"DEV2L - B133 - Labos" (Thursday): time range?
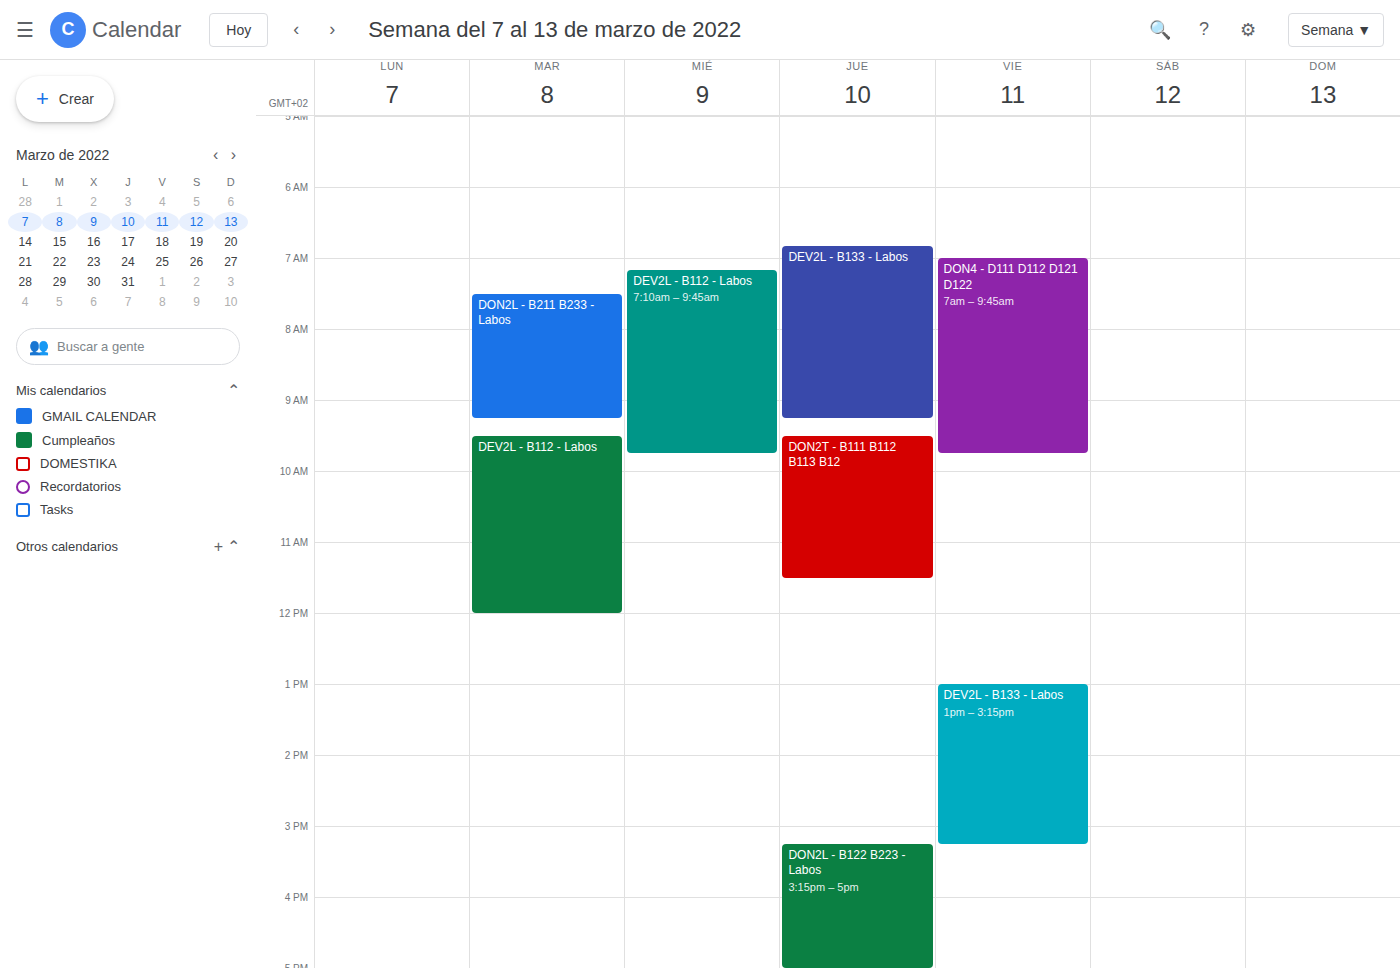
6:50 AM to 9:15 AM